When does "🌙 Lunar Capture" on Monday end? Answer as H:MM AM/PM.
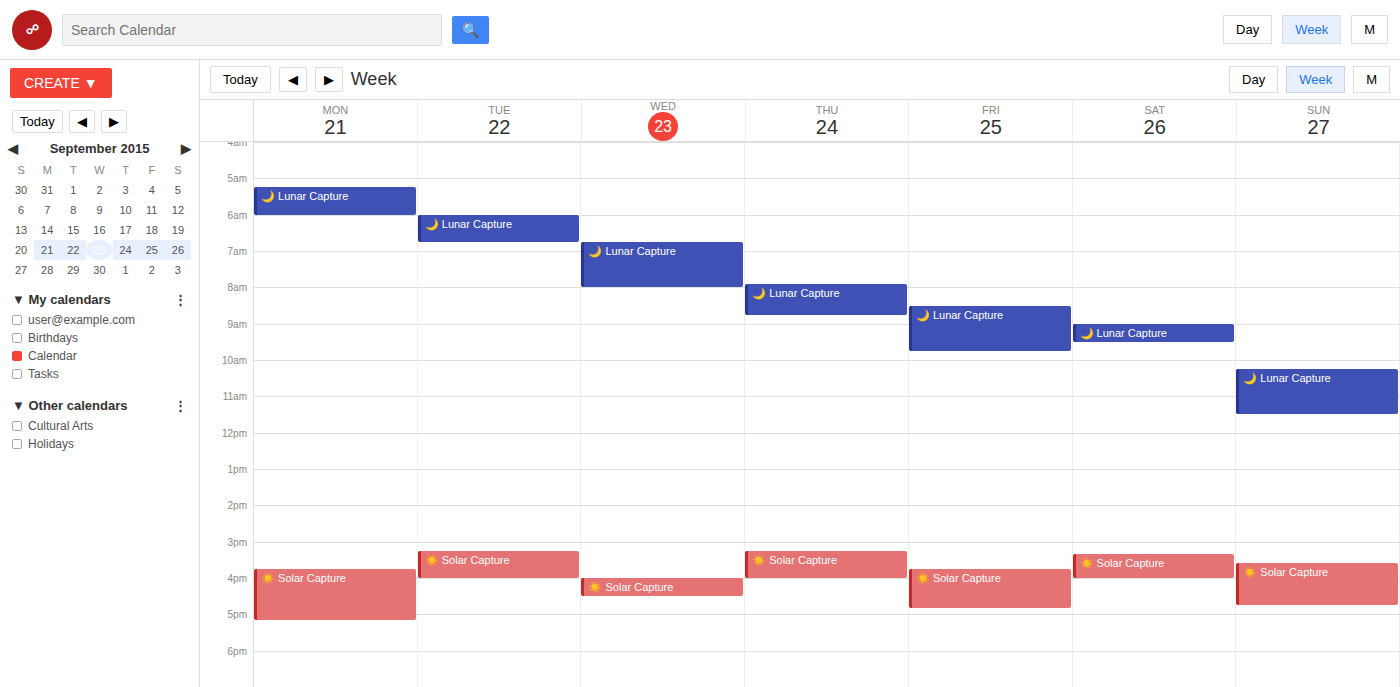
6:00 AM